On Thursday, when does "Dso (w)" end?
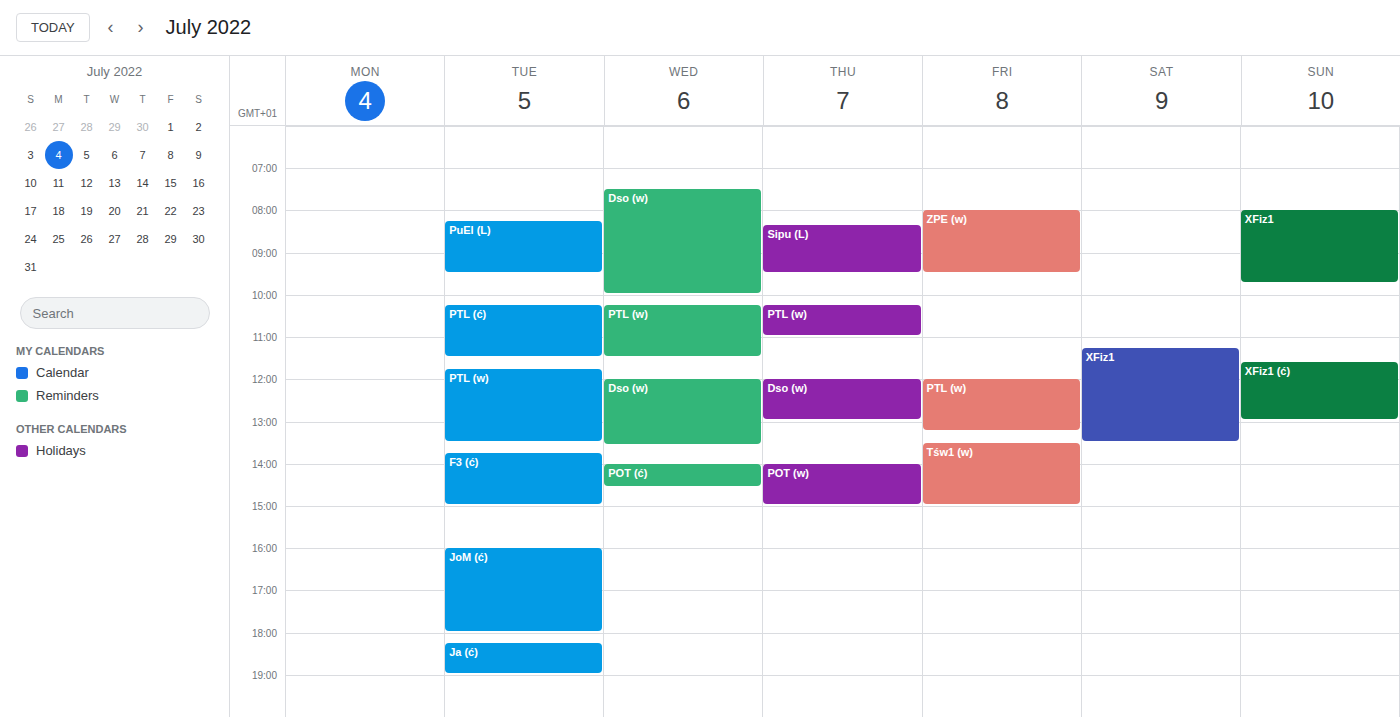
1:00 PM